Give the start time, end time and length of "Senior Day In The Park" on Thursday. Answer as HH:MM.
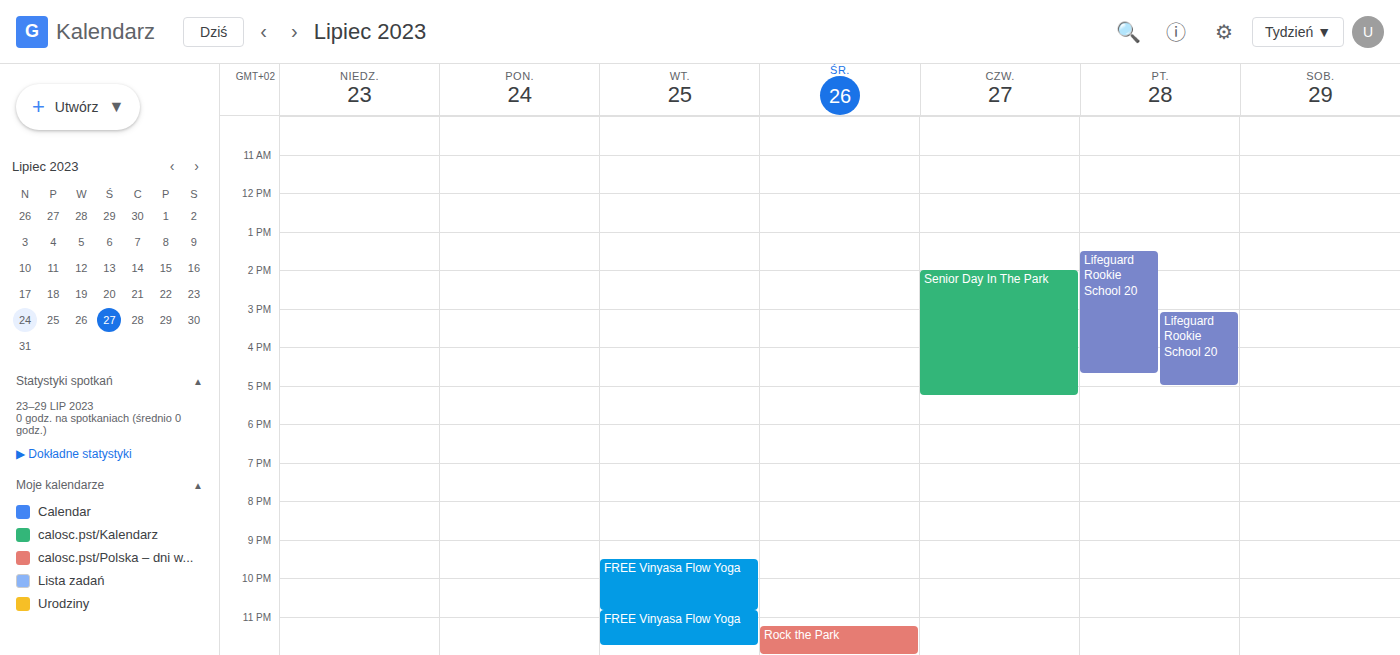
14:00 to 17:15, 3 hours 15 minutes